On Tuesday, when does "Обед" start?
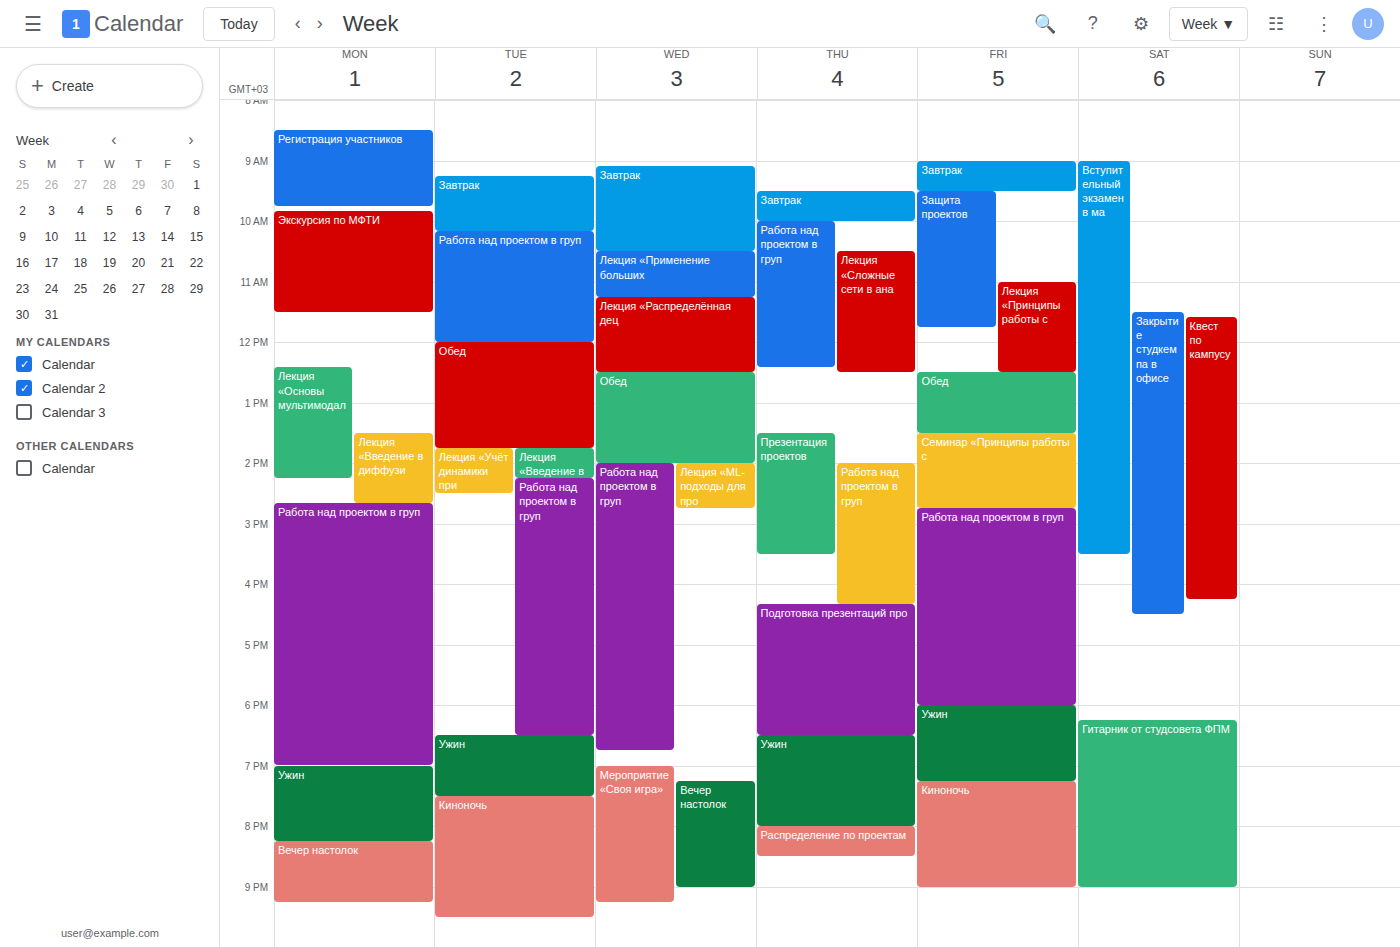
12:00